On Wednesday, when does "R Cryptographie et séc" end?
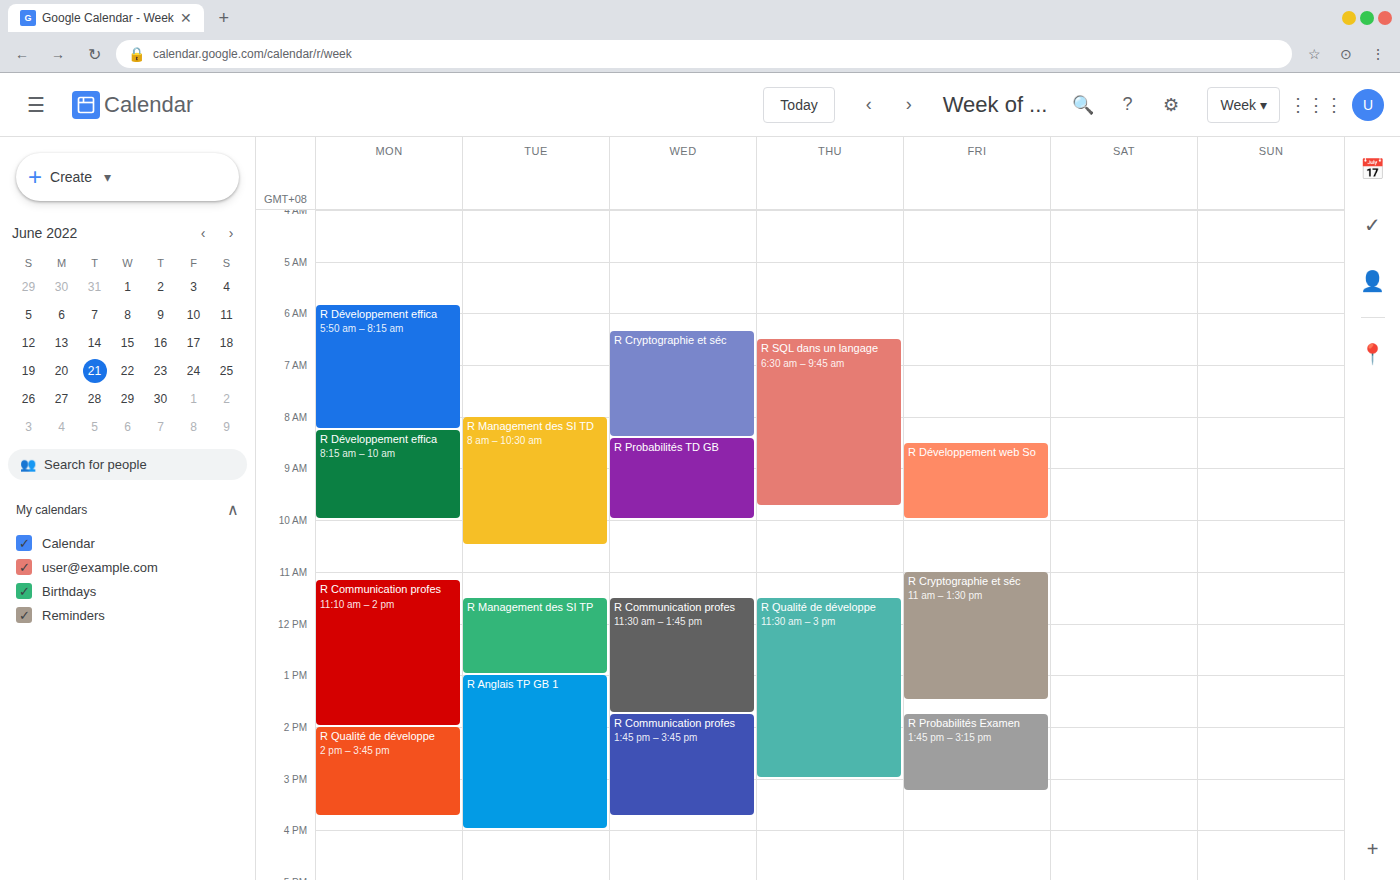
8:25 AM